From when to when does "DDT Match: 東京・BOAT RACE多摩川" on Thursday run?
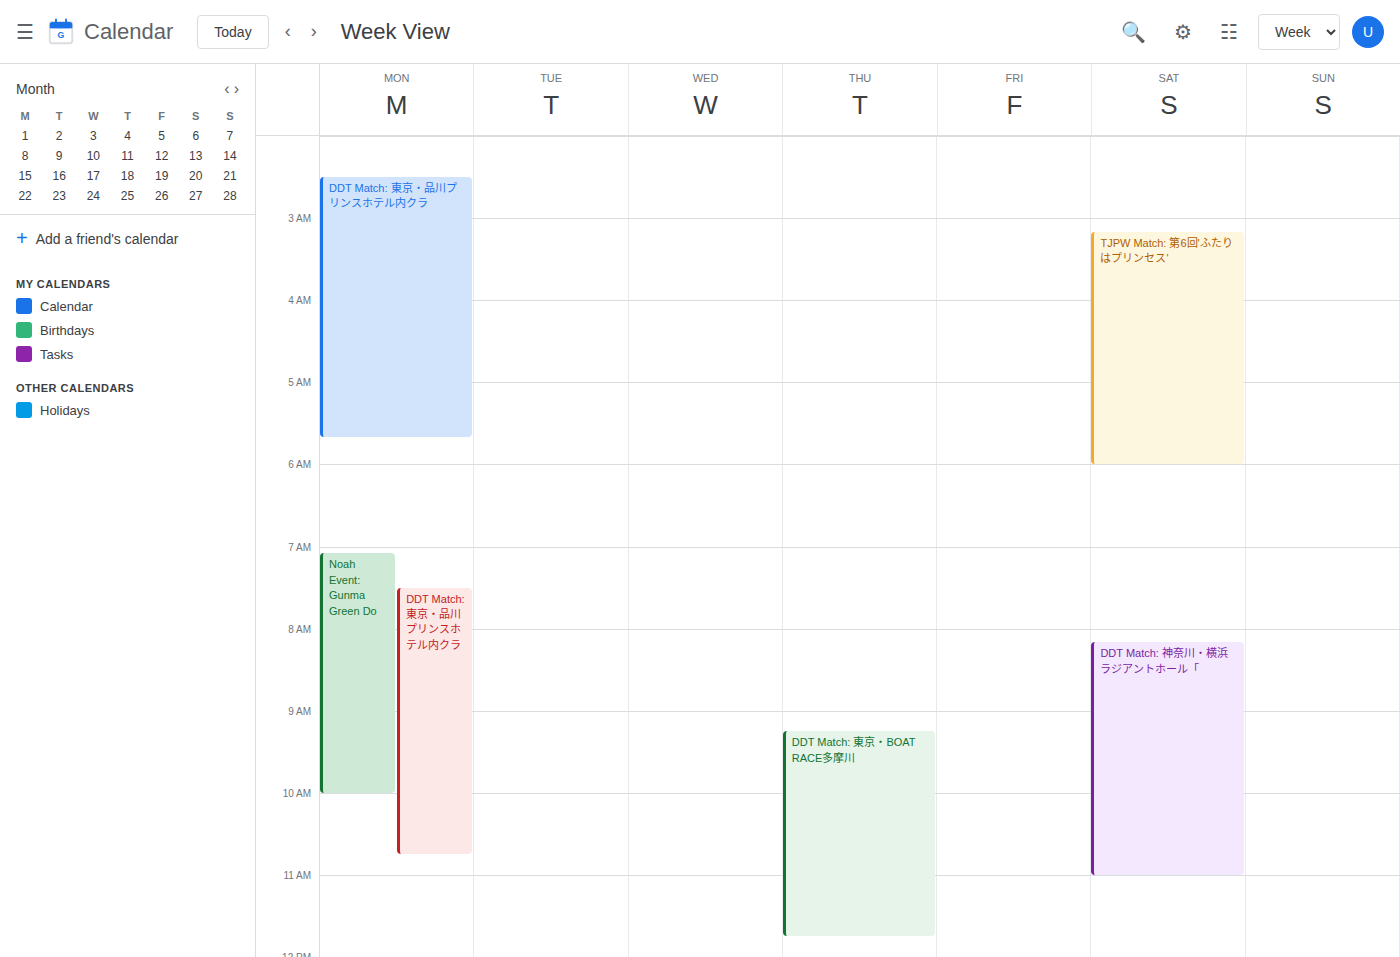
9:15 AM to 11:45 AM